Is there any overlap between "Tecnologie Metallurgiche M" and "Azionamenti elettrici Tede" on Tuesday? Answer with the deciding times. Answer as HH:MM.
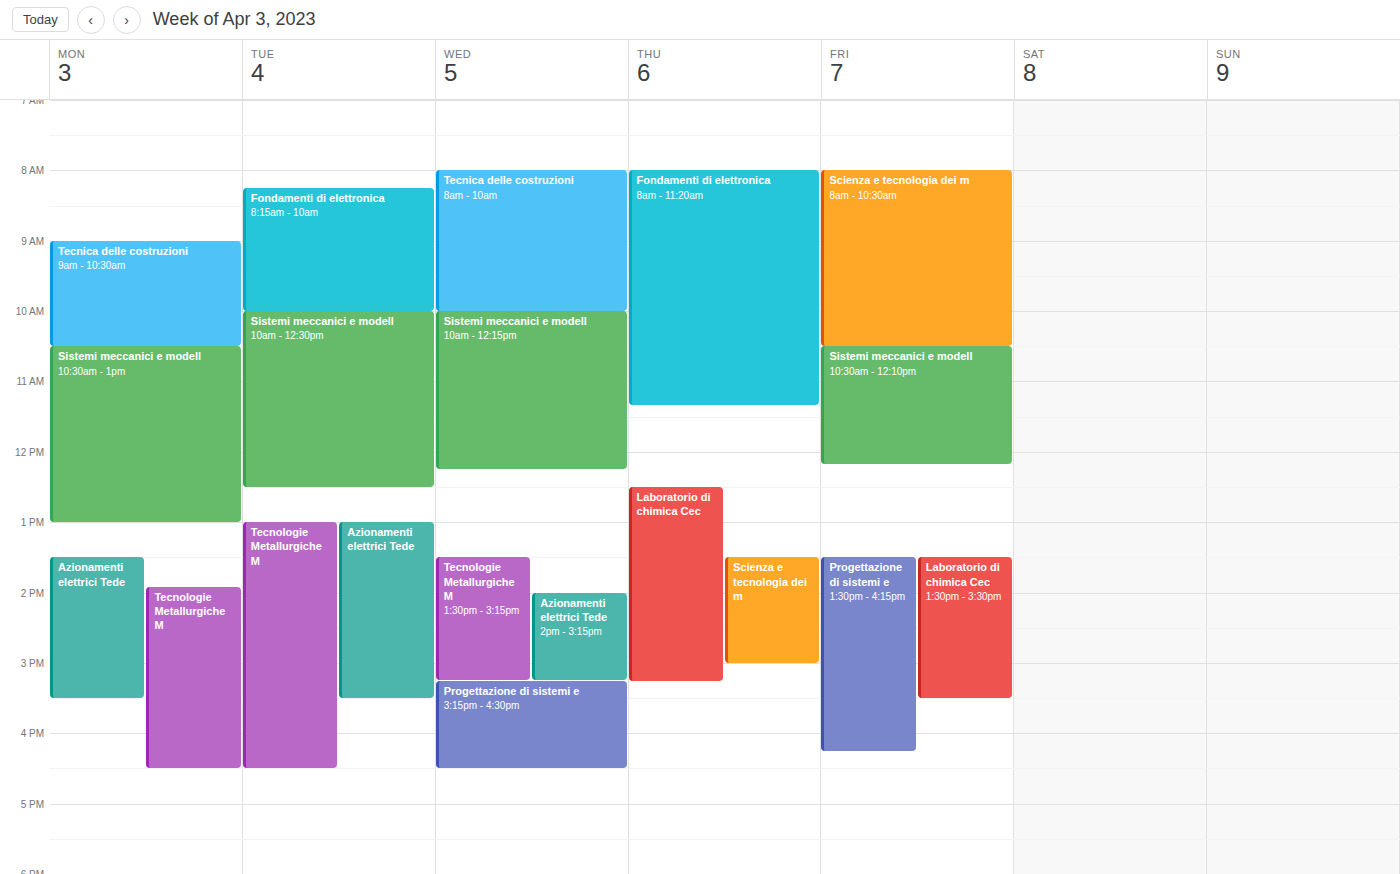
"Azionamenti elettrici Tede" runs 13:00 to 15:30, inside "Tecnologie Metallurgiche M" -- they overlap.